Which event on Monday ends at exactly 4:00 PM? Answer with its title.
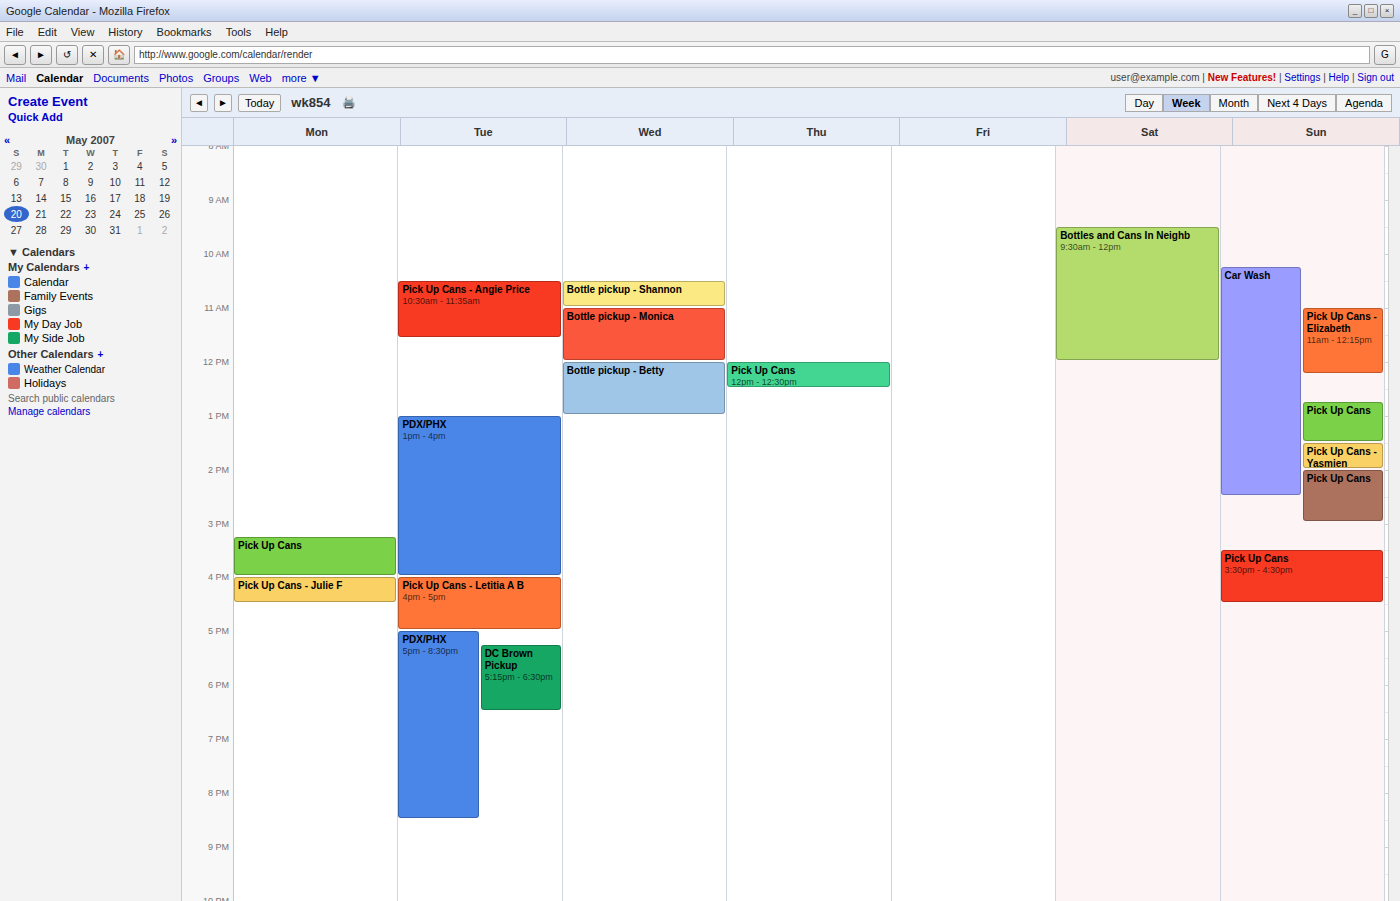
"Pick Up Cans"